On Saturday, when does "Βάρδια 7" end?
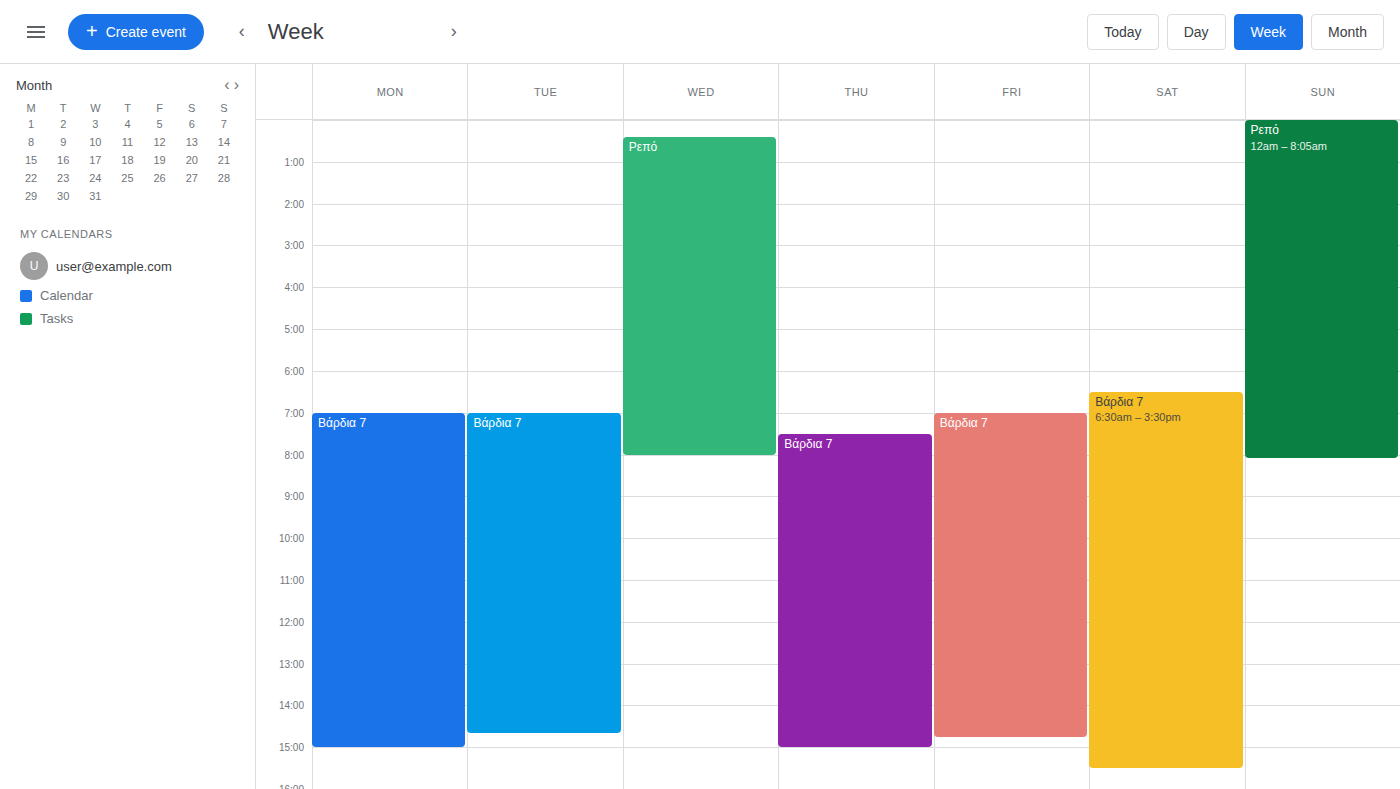
3:30 PM